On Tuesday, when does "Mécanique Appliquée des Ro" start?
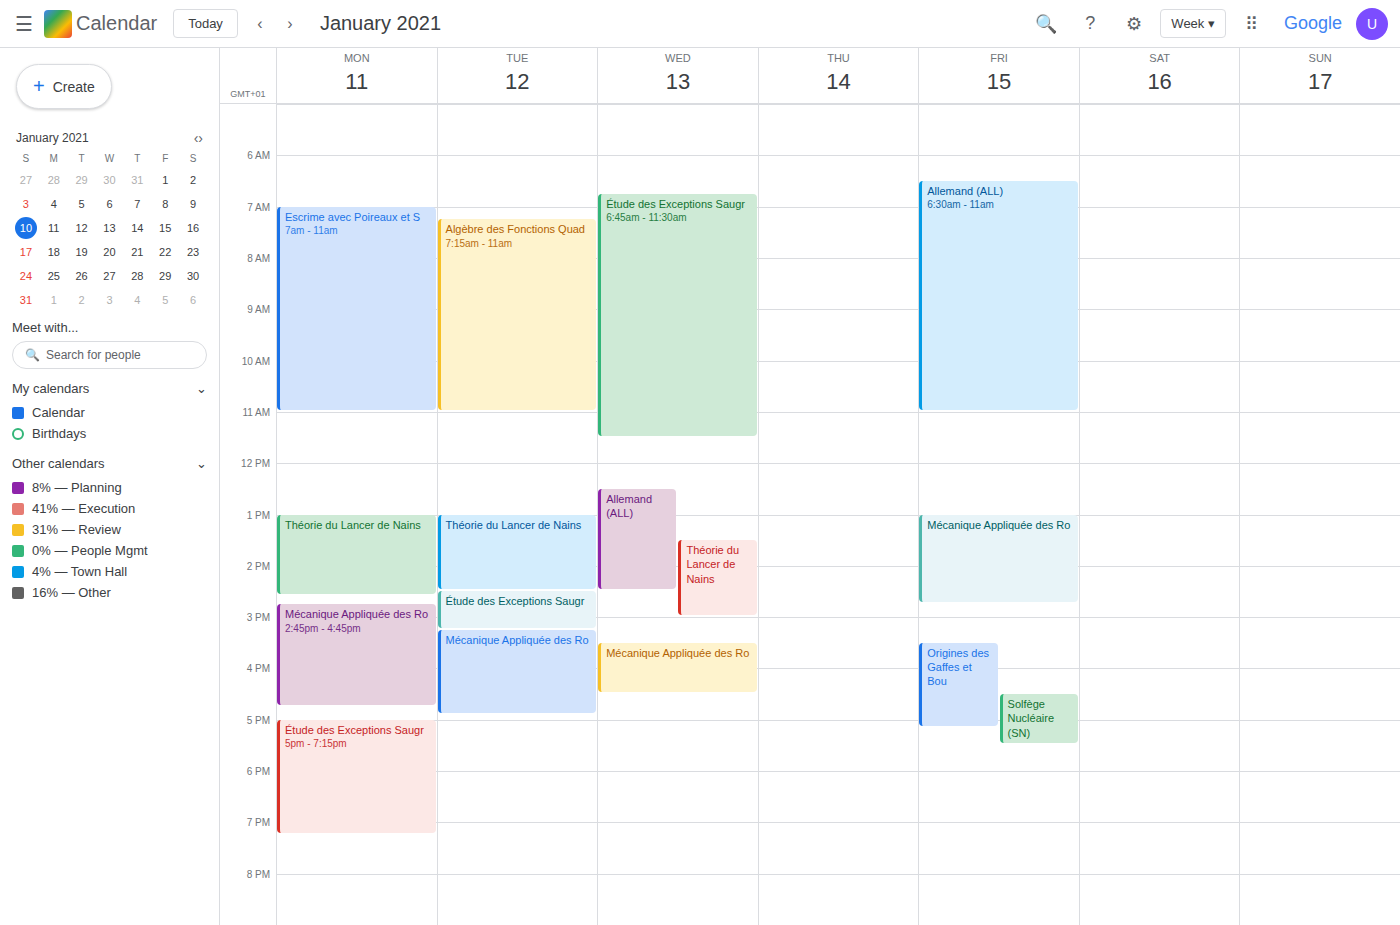
3:15 PM